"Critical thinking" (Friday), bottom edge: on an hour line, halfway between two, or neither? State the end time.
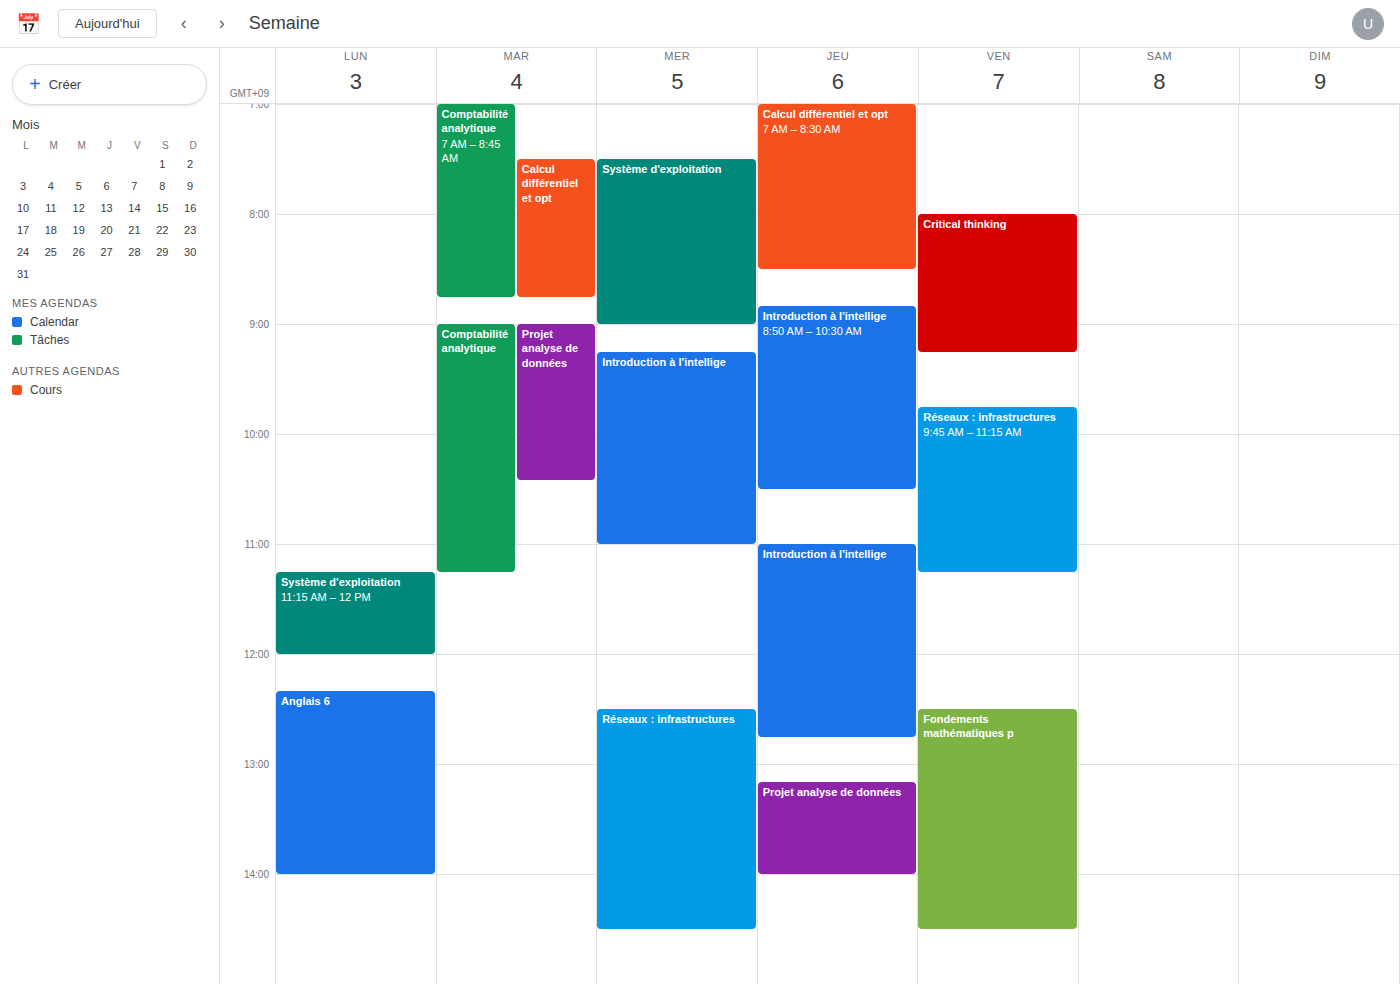
9:15 AM -- neither: a quarter of the way from the 9 AM line to the 10 AM line.